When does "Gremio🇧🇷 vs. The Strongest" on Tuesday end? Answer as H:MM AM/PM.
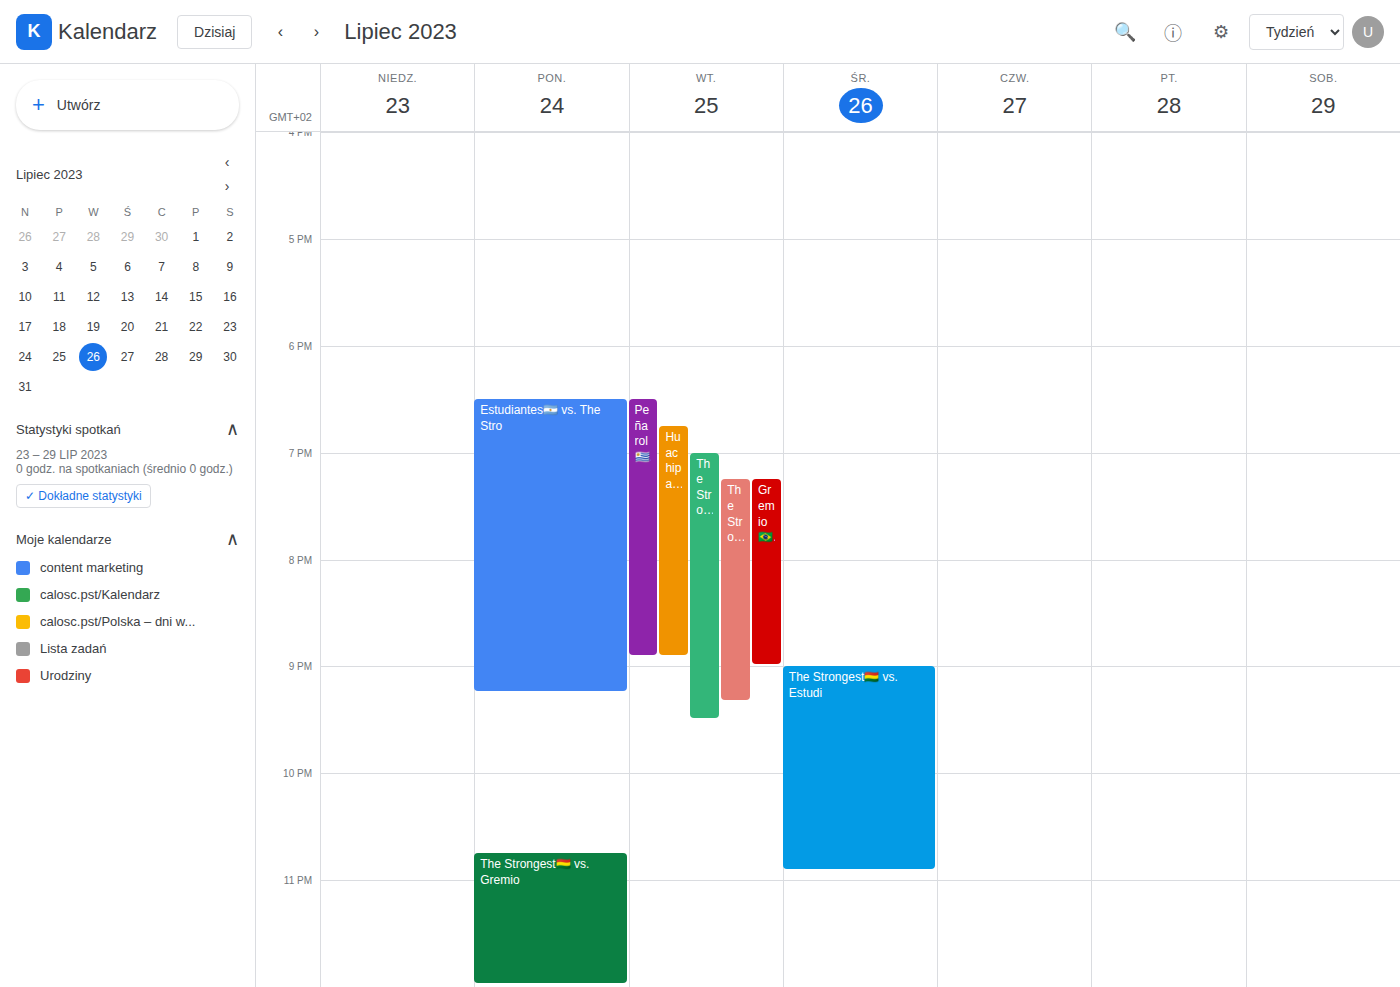
9:00 PM